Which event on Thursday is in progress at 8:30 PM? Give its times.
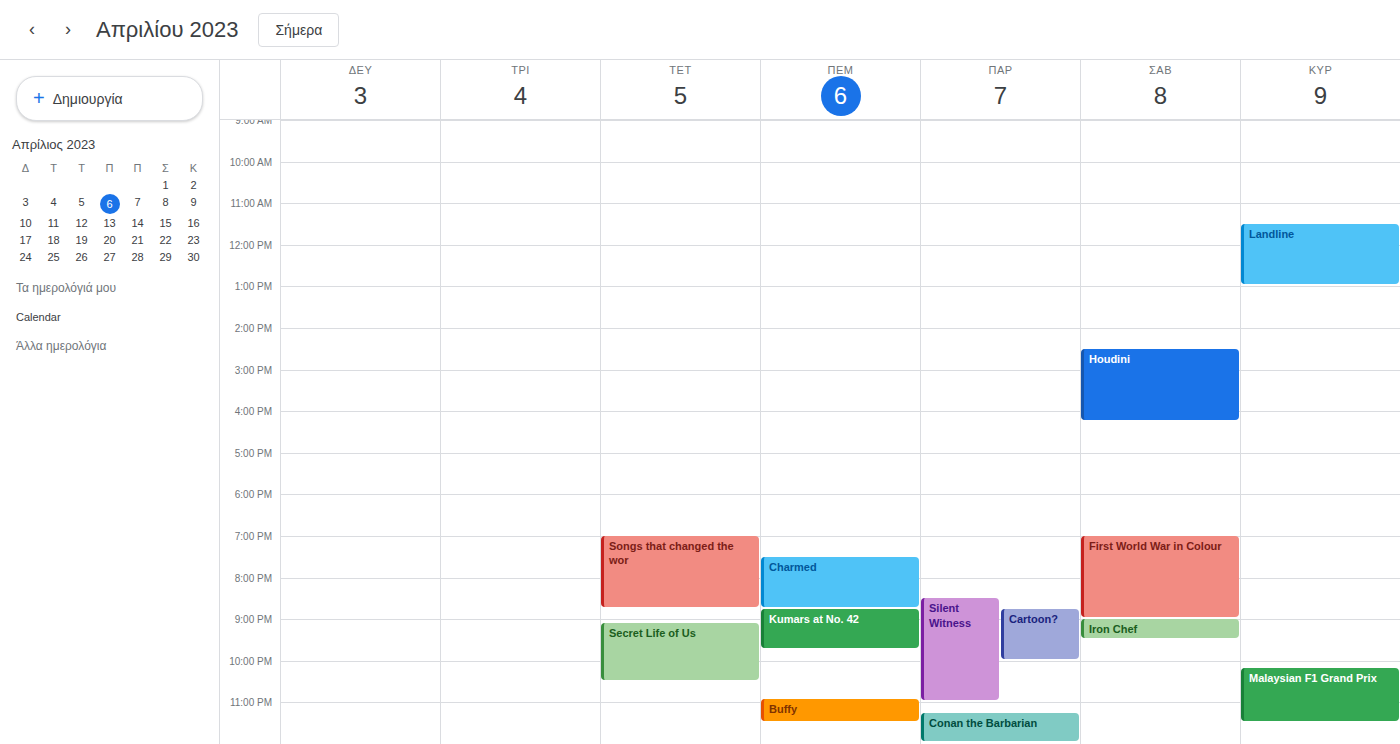
"Charmed", 7:30 PM to 8:45 PM